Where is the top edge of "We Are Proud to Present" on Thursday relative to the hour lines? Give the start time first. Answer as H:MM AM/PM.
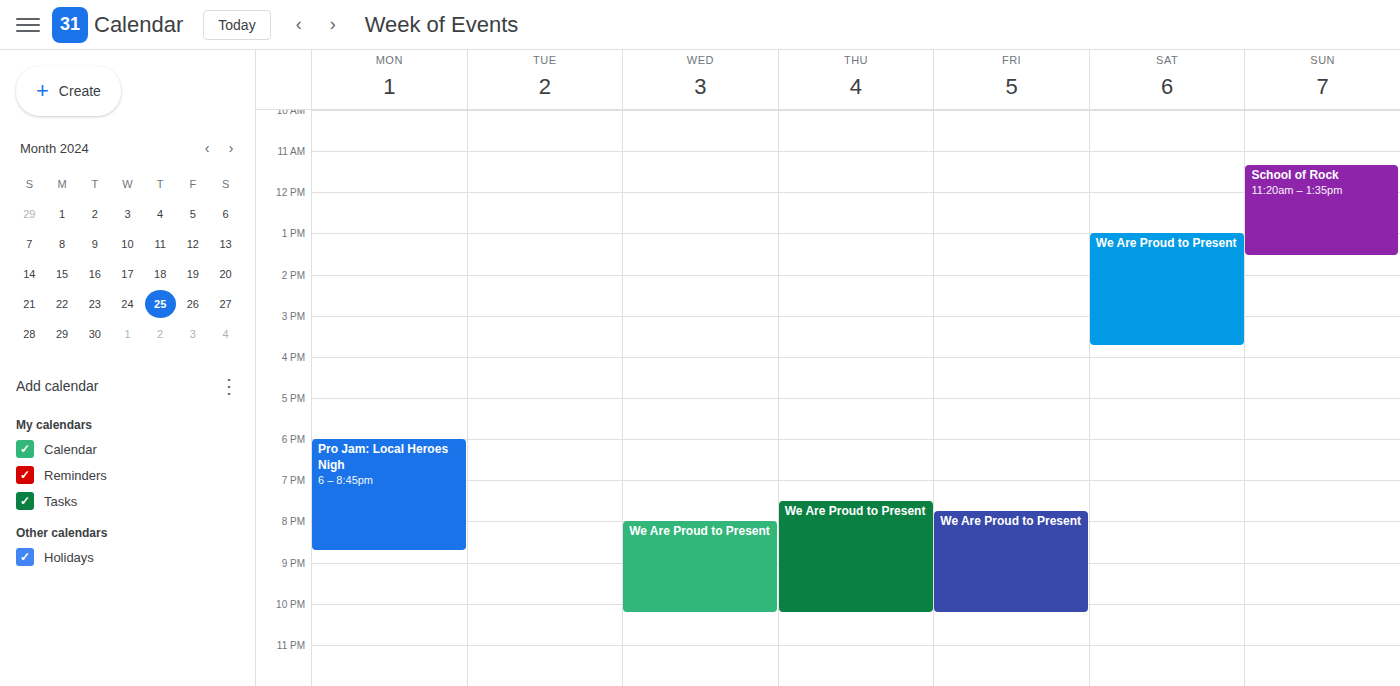
7:30 PM -- halfway between the 7 PM and 8 PM lines.